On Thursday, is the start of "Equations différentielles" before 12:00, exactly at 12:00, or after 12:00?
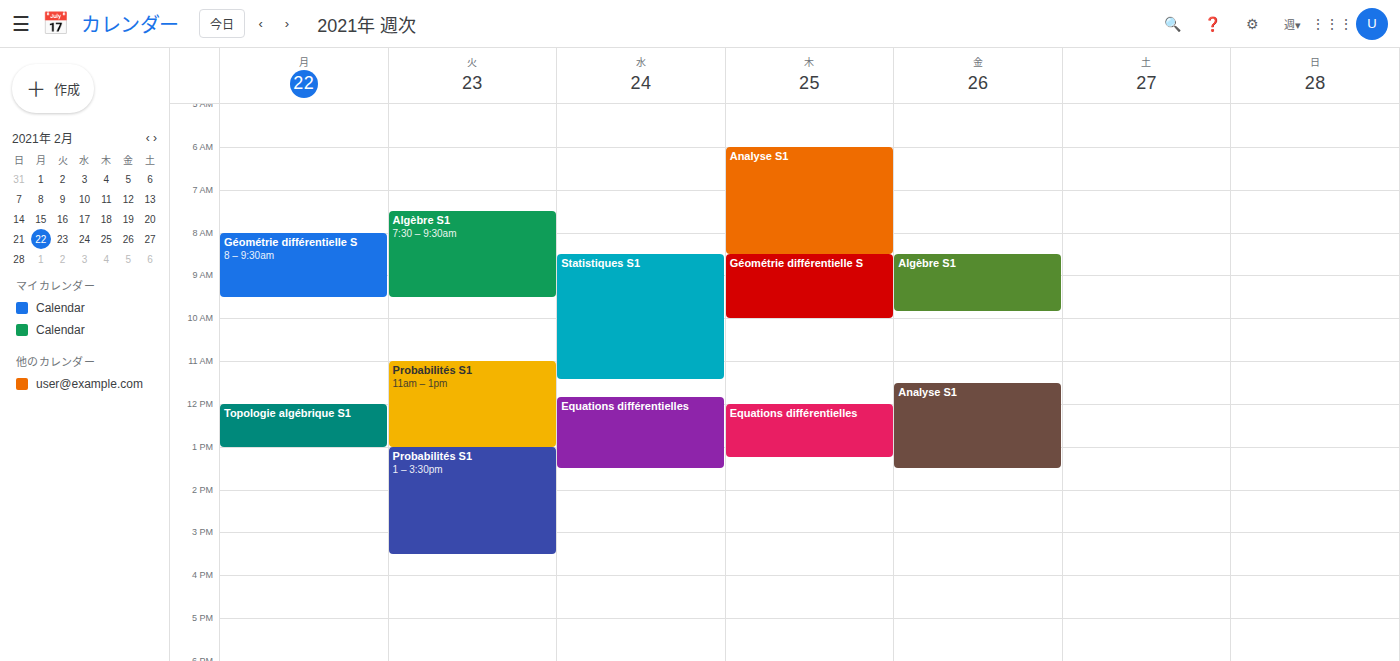
12:00 -- exactly at 12:00, on the 12:00 line.